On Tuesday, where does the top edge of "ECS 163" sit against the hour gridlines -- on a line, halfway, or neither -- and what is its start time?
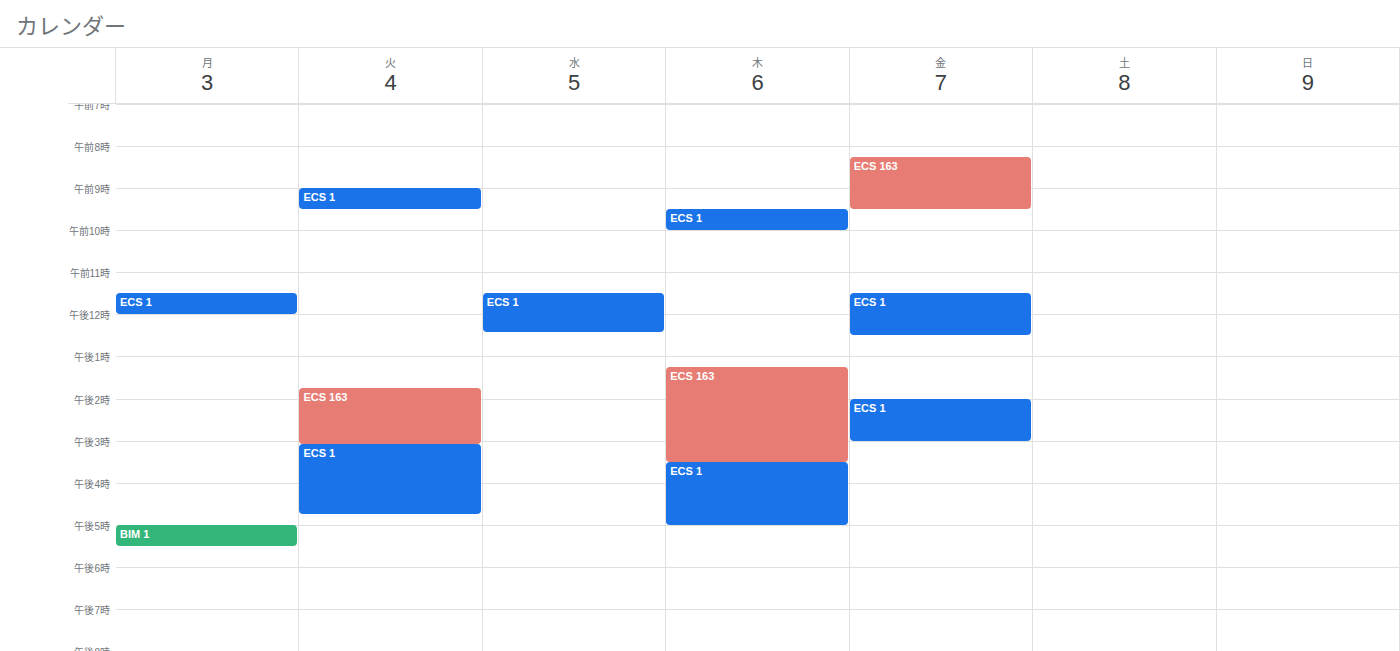
1:45 PM -- neither: three quarters of the way from the 1 PM line to the 2 PM line.